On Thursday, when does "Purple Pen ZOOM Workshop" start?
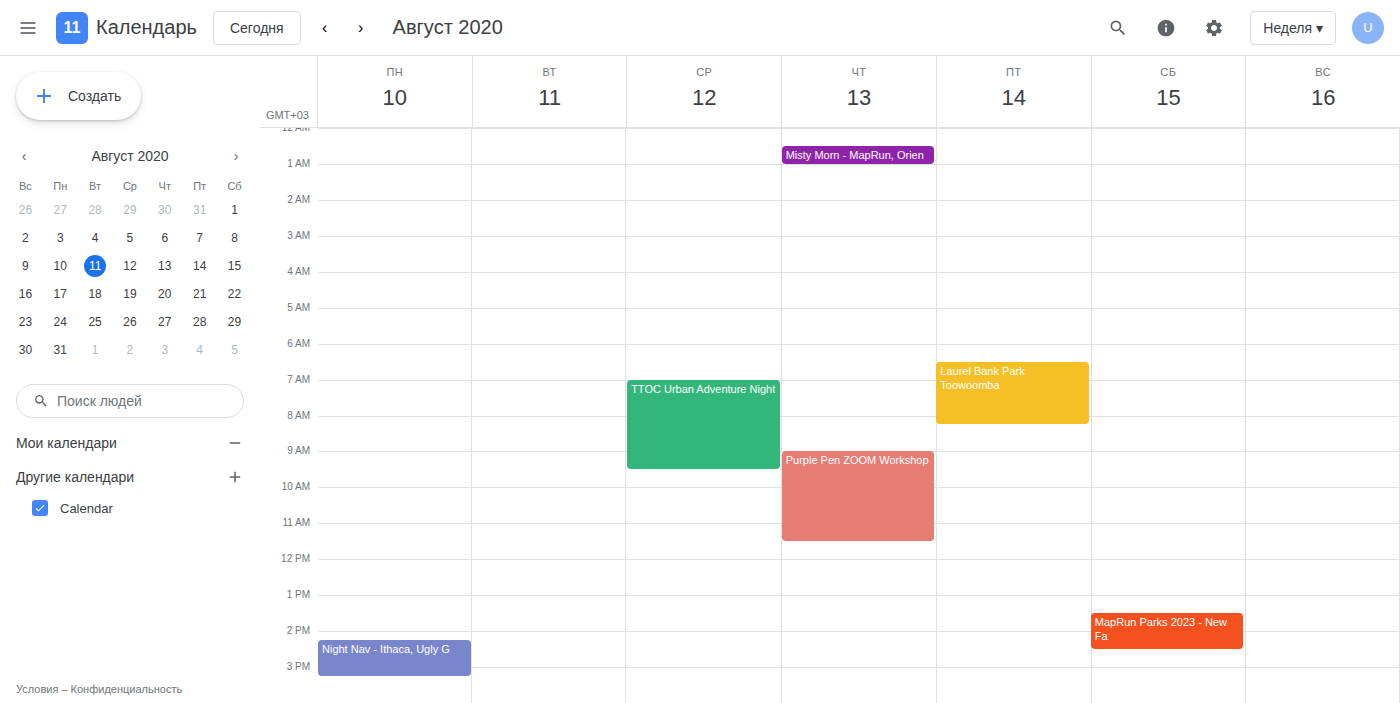
9:00 AM